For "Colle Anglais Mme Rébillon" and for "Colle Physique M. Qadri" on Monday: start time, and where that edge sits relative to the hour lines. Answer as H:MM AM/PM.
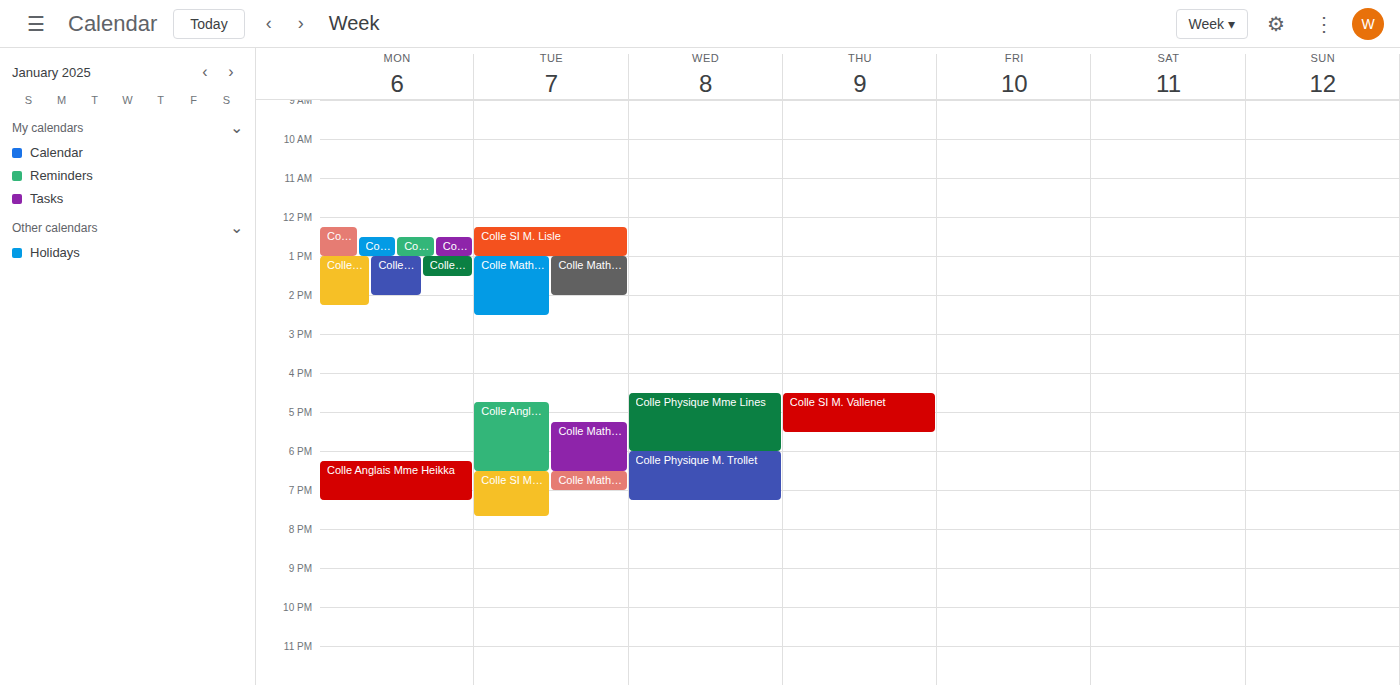
"Colle Anglais Mme Rébillon": 1:00 PM, exactly on the 1 PM line. "Colle Physique M. Qadri": 12:30 PM, halfway between the 12 PM and 1 PM lines.